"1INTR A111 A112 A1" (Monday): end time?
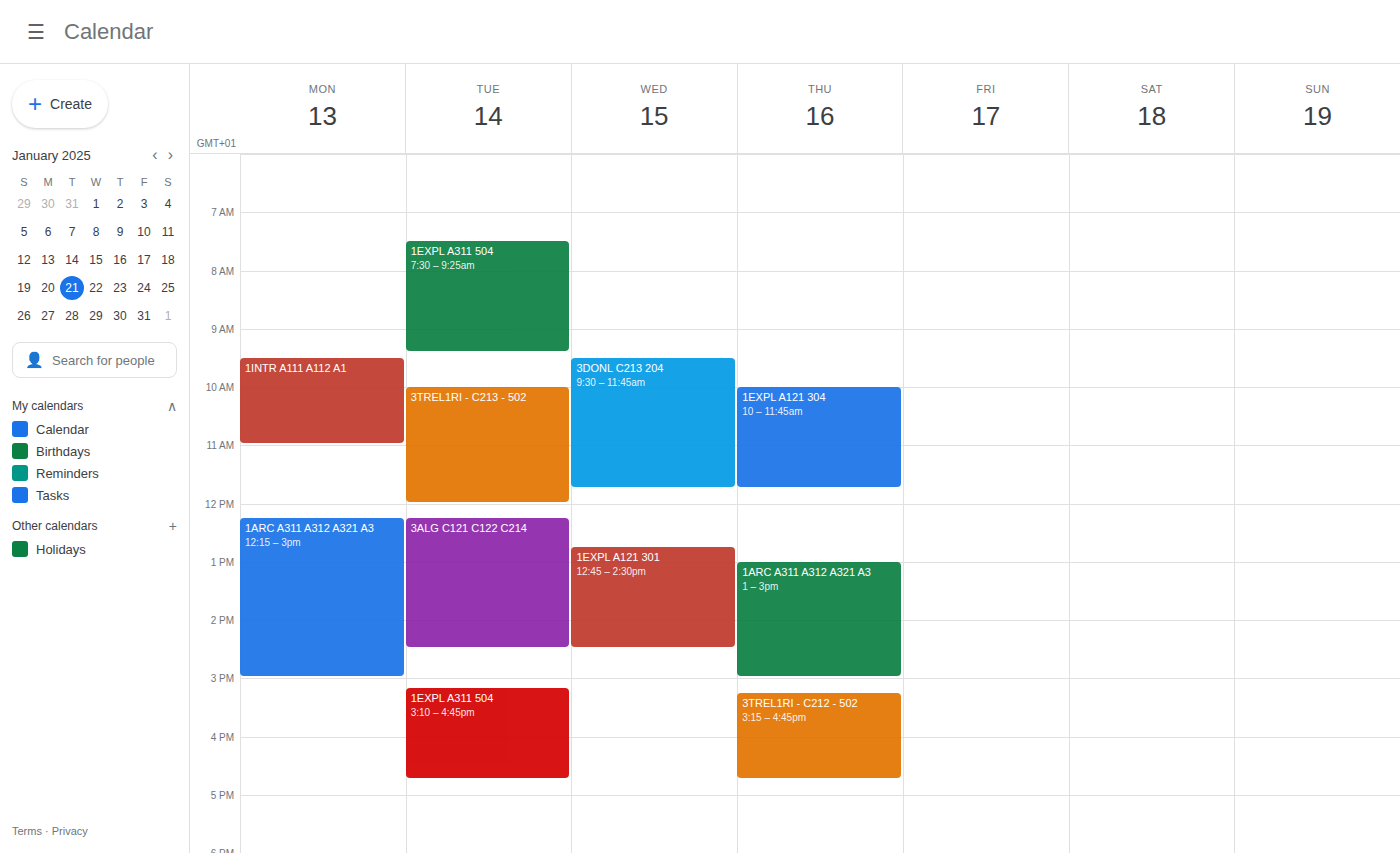
11:00 AM